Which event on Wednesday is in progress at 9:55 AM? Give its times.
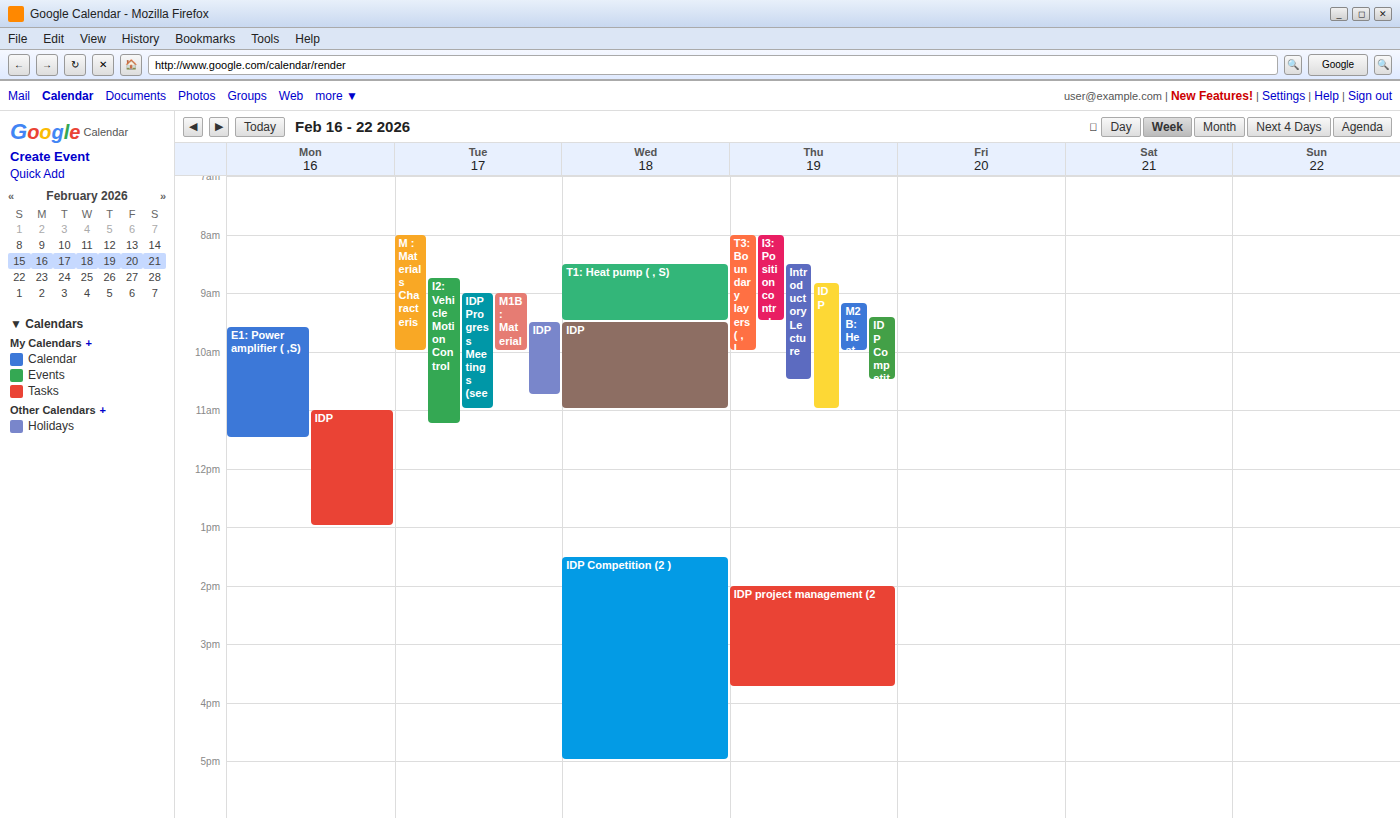
"IDP", 9:30 AM to 11:00 AM